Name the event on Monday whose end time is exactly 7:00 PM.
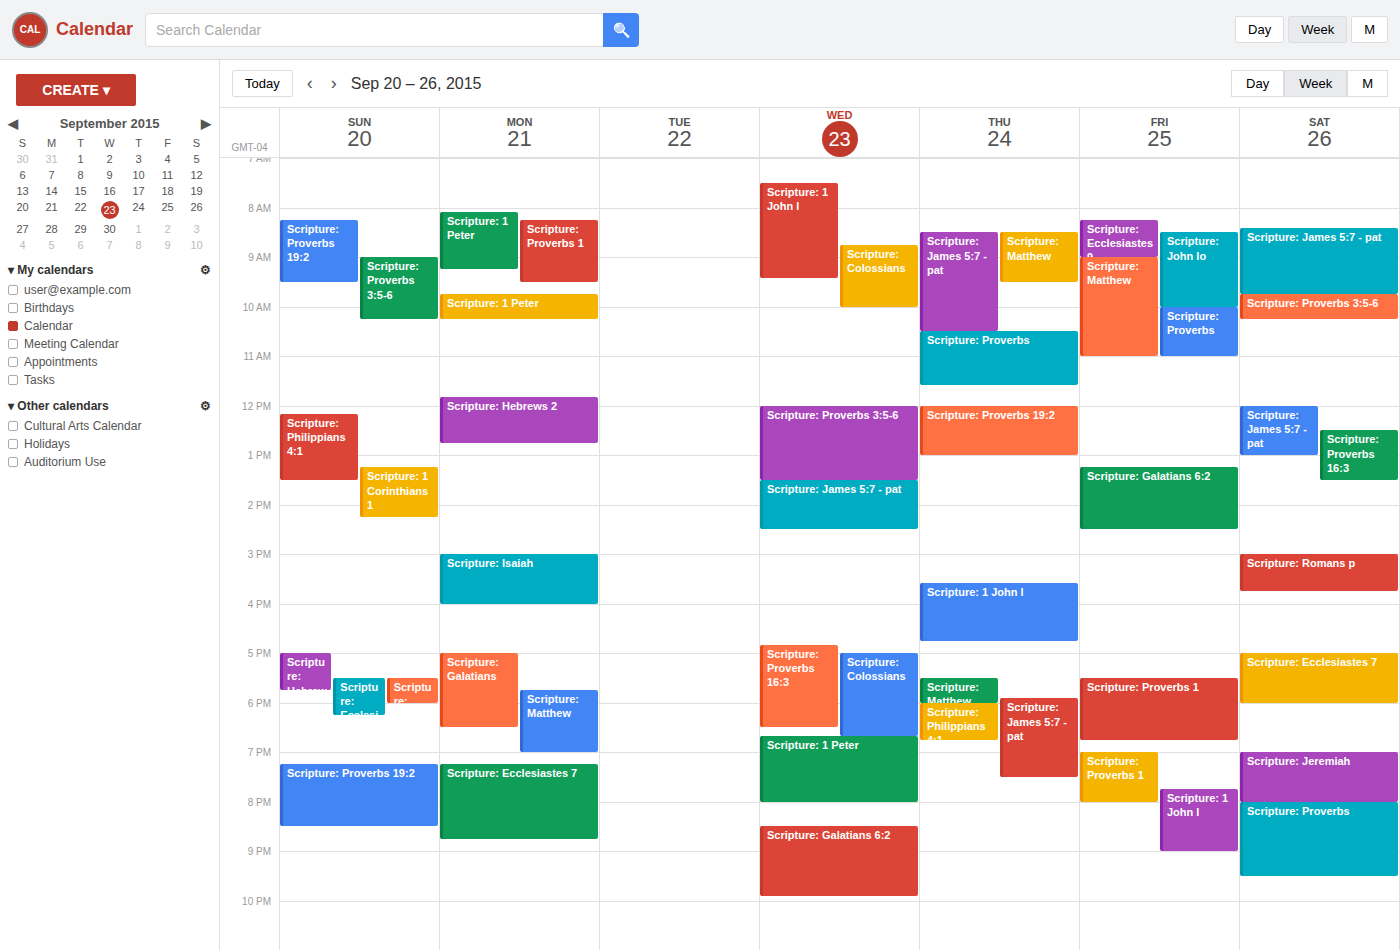
"Scripture: Matthew"